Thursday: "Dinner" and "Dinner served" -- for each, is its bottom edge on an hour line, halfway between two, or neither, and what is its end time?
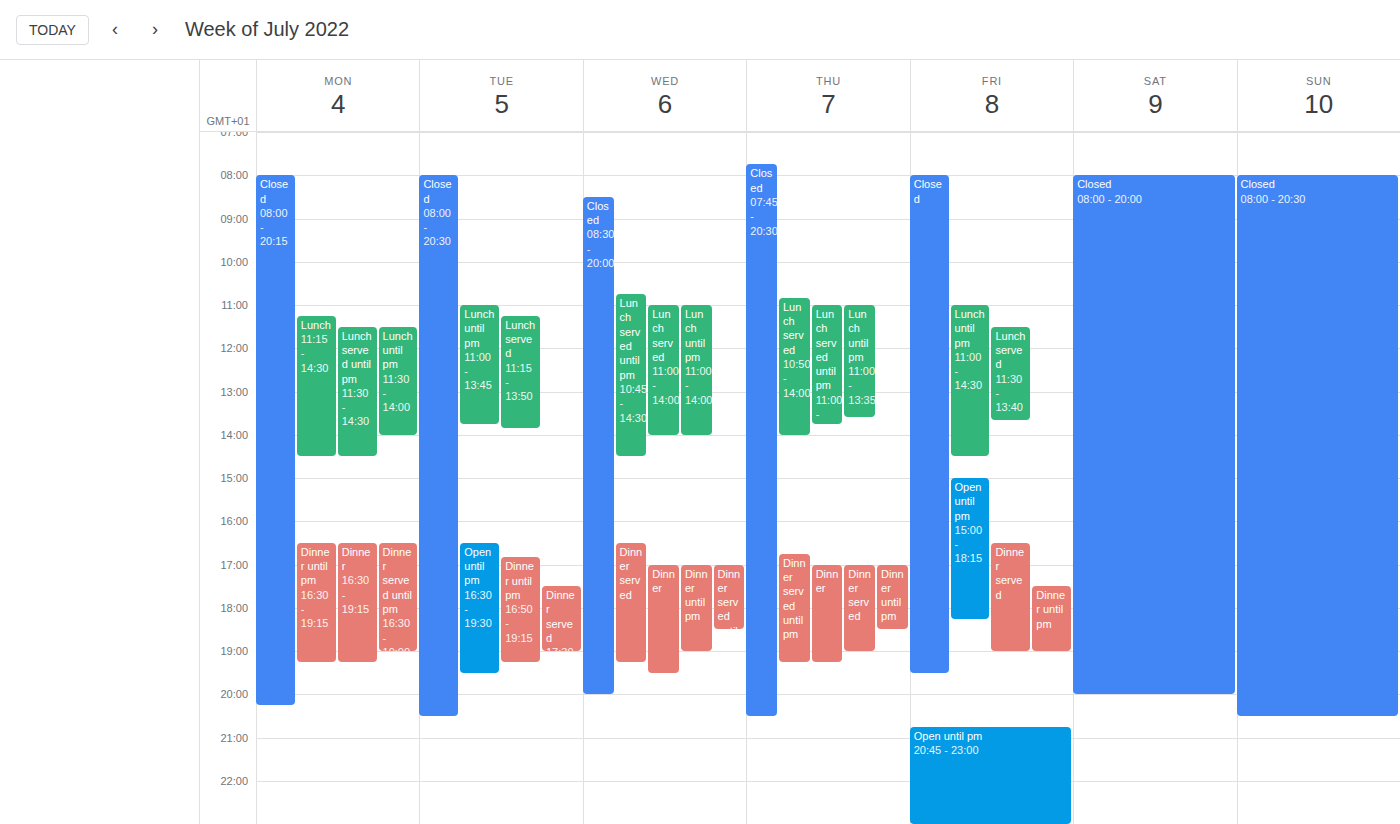
"Dinner": 19:15, neither: a quarter of the way from the 19:00 line to the 20:00 line. "Dinner served": 19:00, exactly on the 19:00 line.